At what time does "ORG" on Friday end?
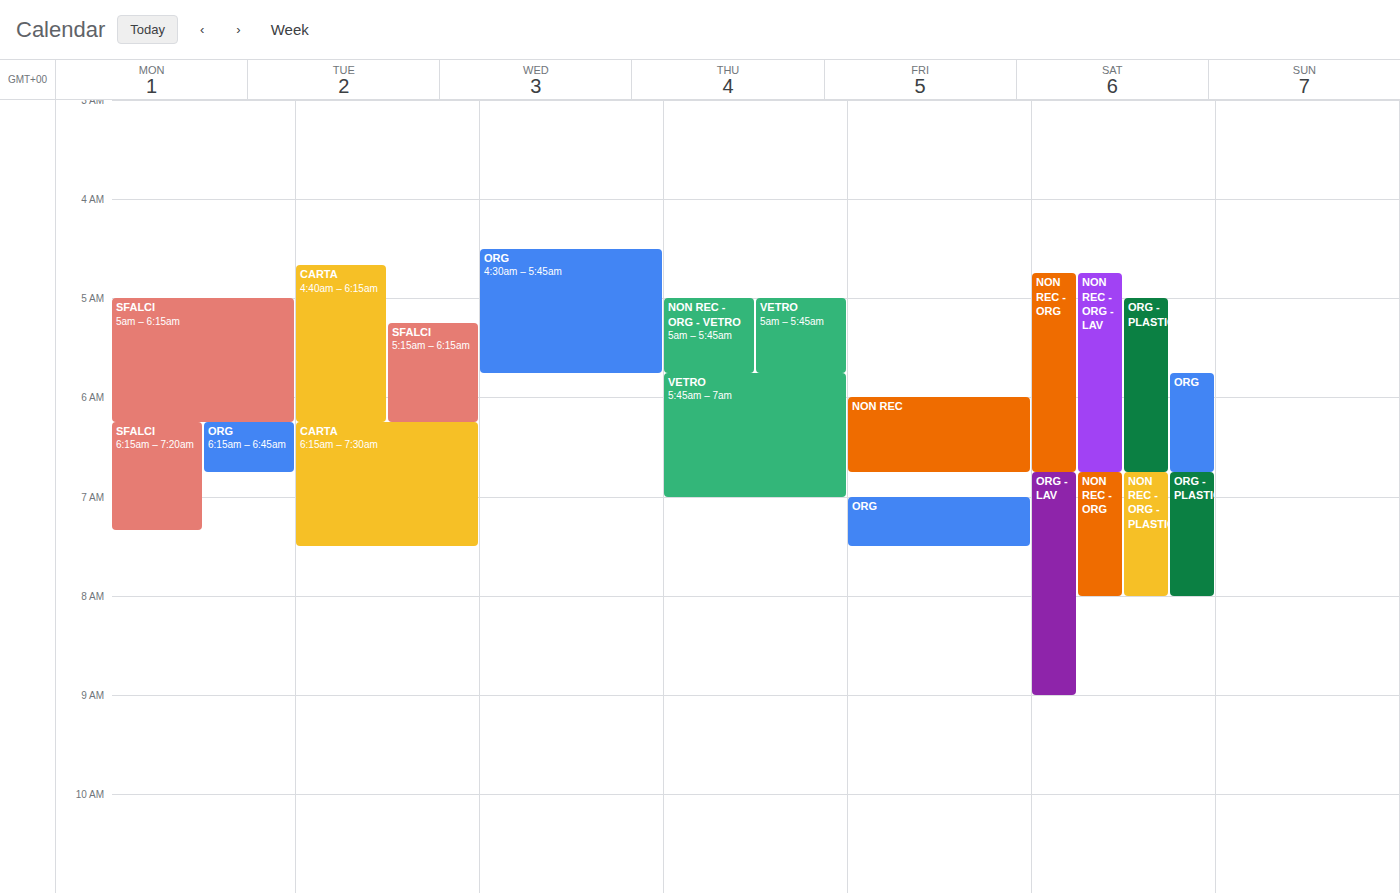
7:30 AM